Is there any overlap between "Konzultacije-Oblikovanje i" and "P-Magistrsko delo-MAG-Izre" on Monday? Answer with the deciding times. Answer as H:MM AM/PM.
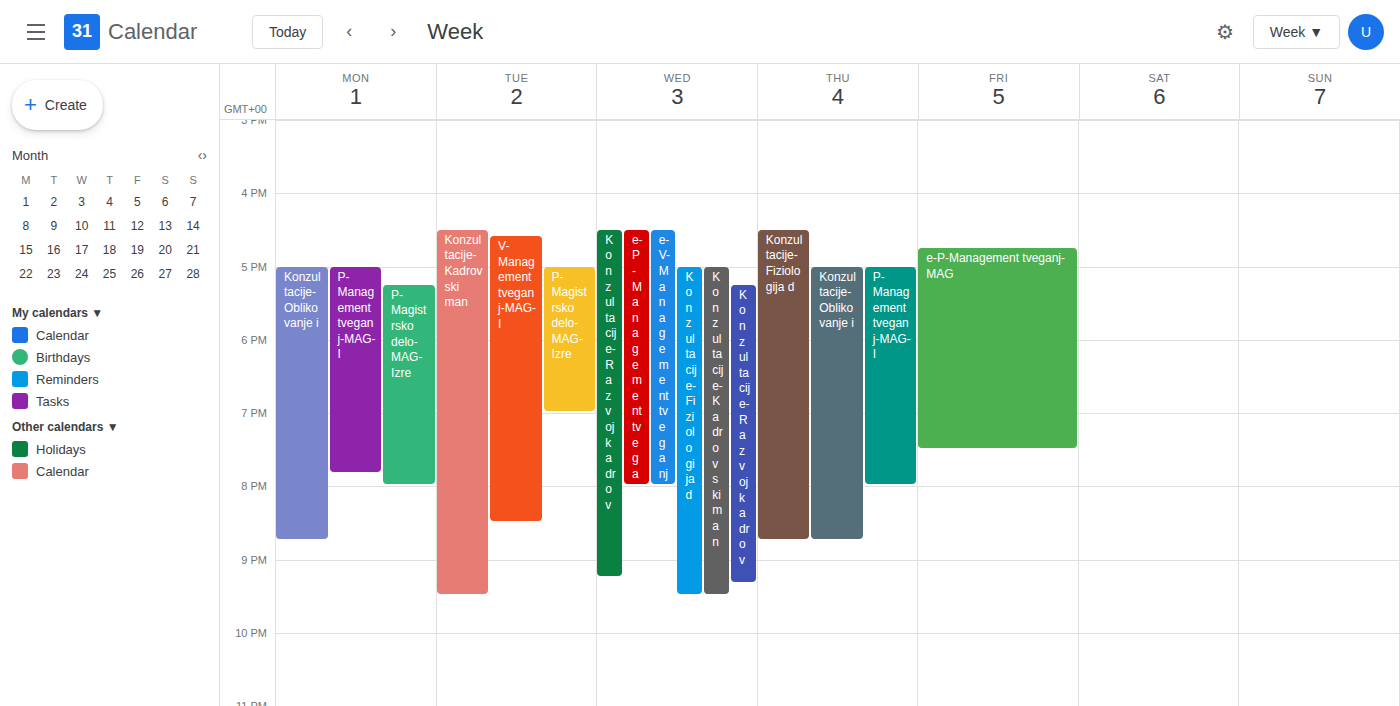
"P-Magistrsko delo-MAG-Izre" runs 5:15 PM to 8:00 PM, inside "Konzultacije-Oblikovanje i" -- they overlap.